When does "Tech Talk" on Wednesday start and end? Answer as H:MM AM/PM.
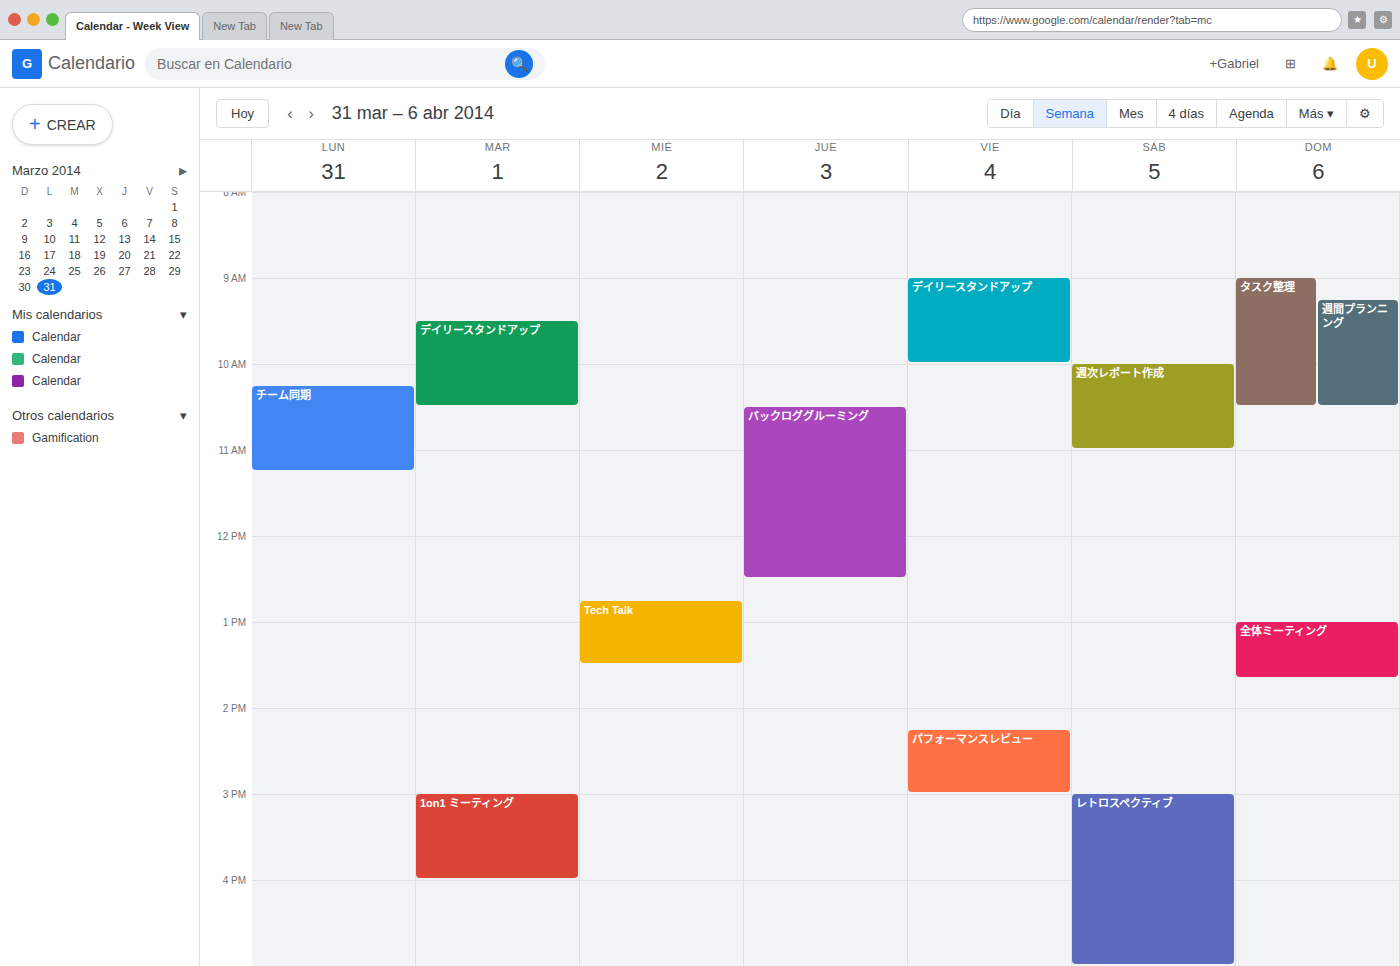
12:45 PM to 1:30 PM